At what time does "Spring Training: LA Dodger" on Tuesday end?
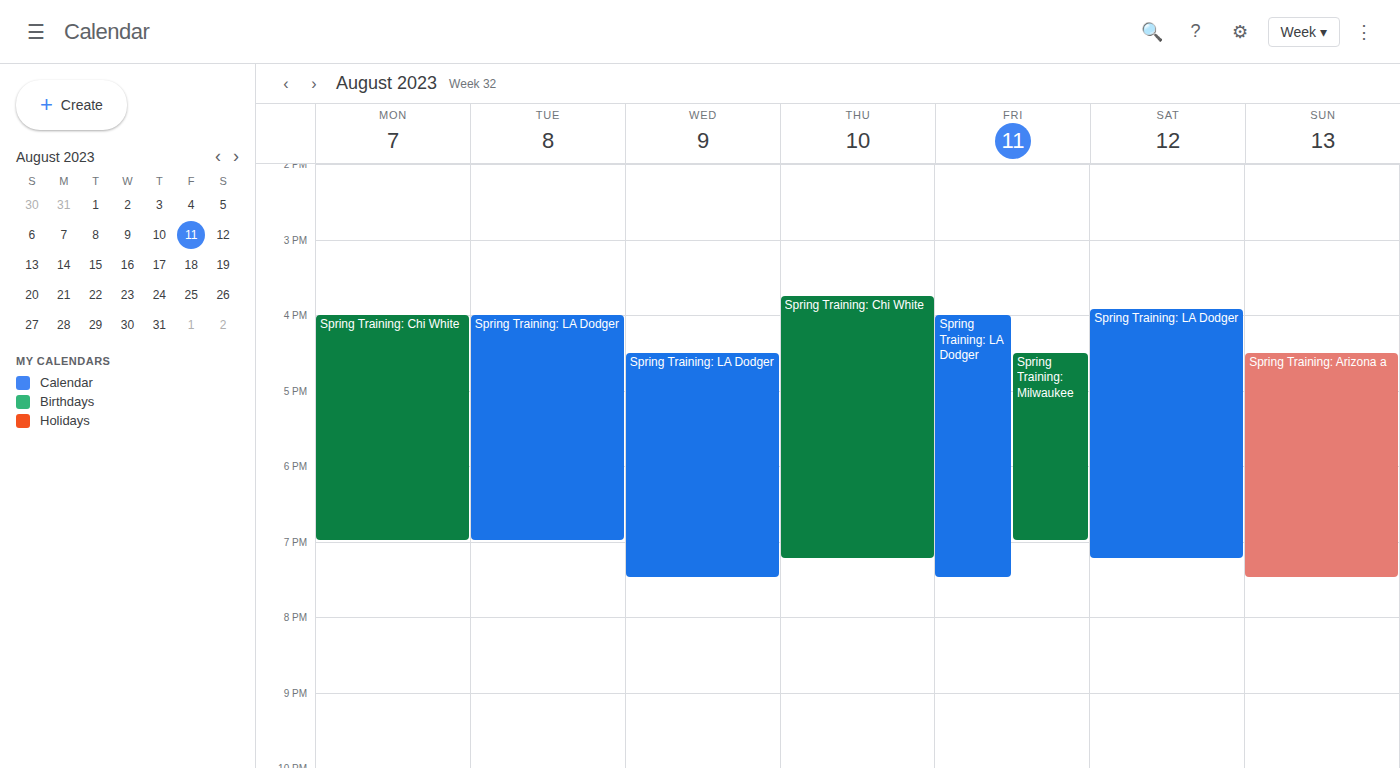
7:00 PM